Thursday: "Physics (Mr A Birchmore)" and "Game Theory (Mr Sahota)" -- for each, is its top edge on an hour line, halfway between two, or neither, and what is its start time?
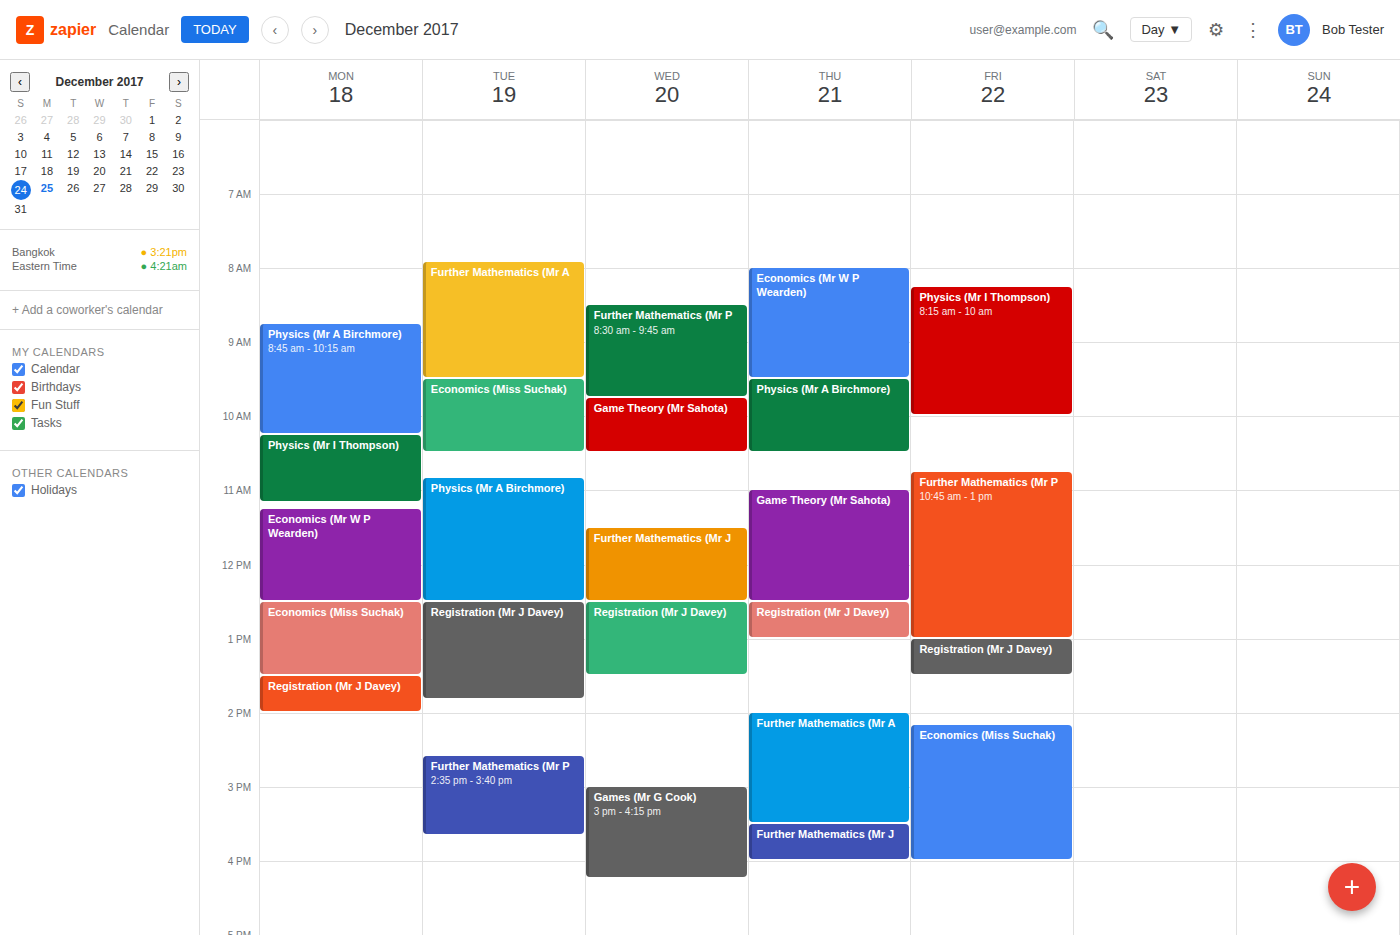
"Physics (Mr A Birchmore)": 9:30 AM, halfway between the 9 AM and 10 AM lines. "Game Theory (Mr Sahota)": 11:00 AM, exactly on the 11 AM line.